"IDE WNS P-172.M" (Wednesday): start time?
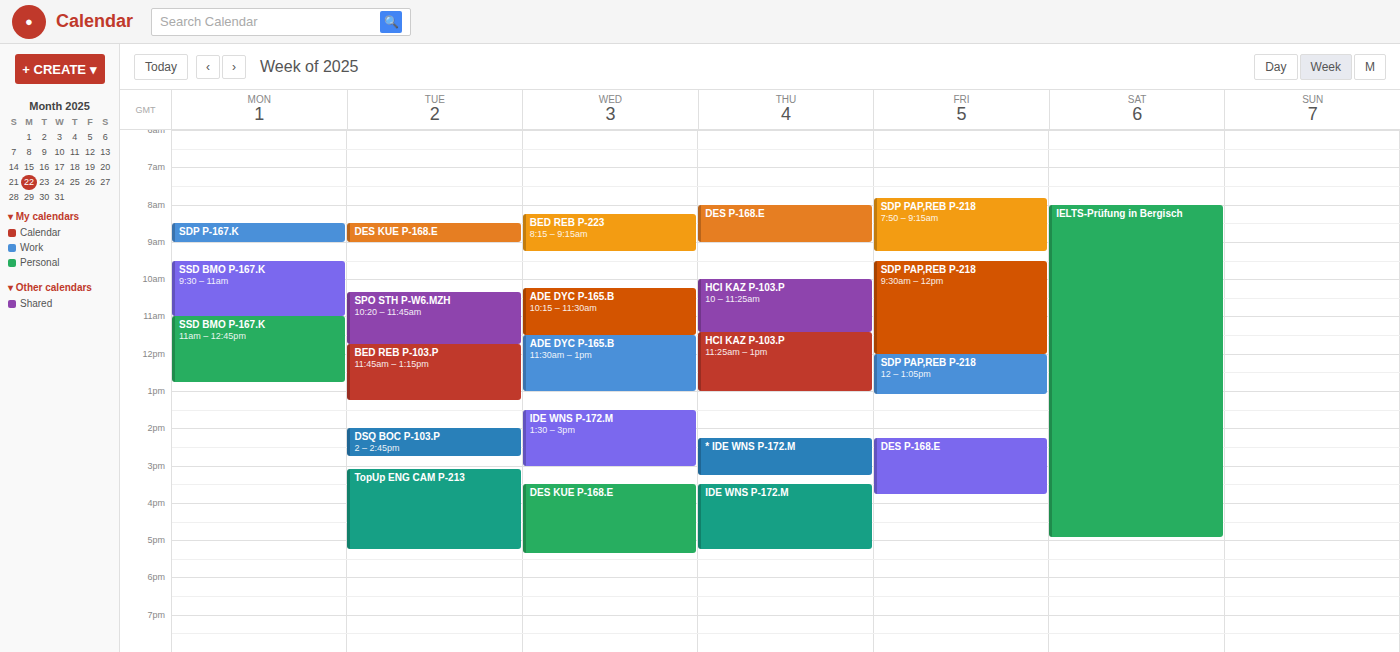
1:30 PM